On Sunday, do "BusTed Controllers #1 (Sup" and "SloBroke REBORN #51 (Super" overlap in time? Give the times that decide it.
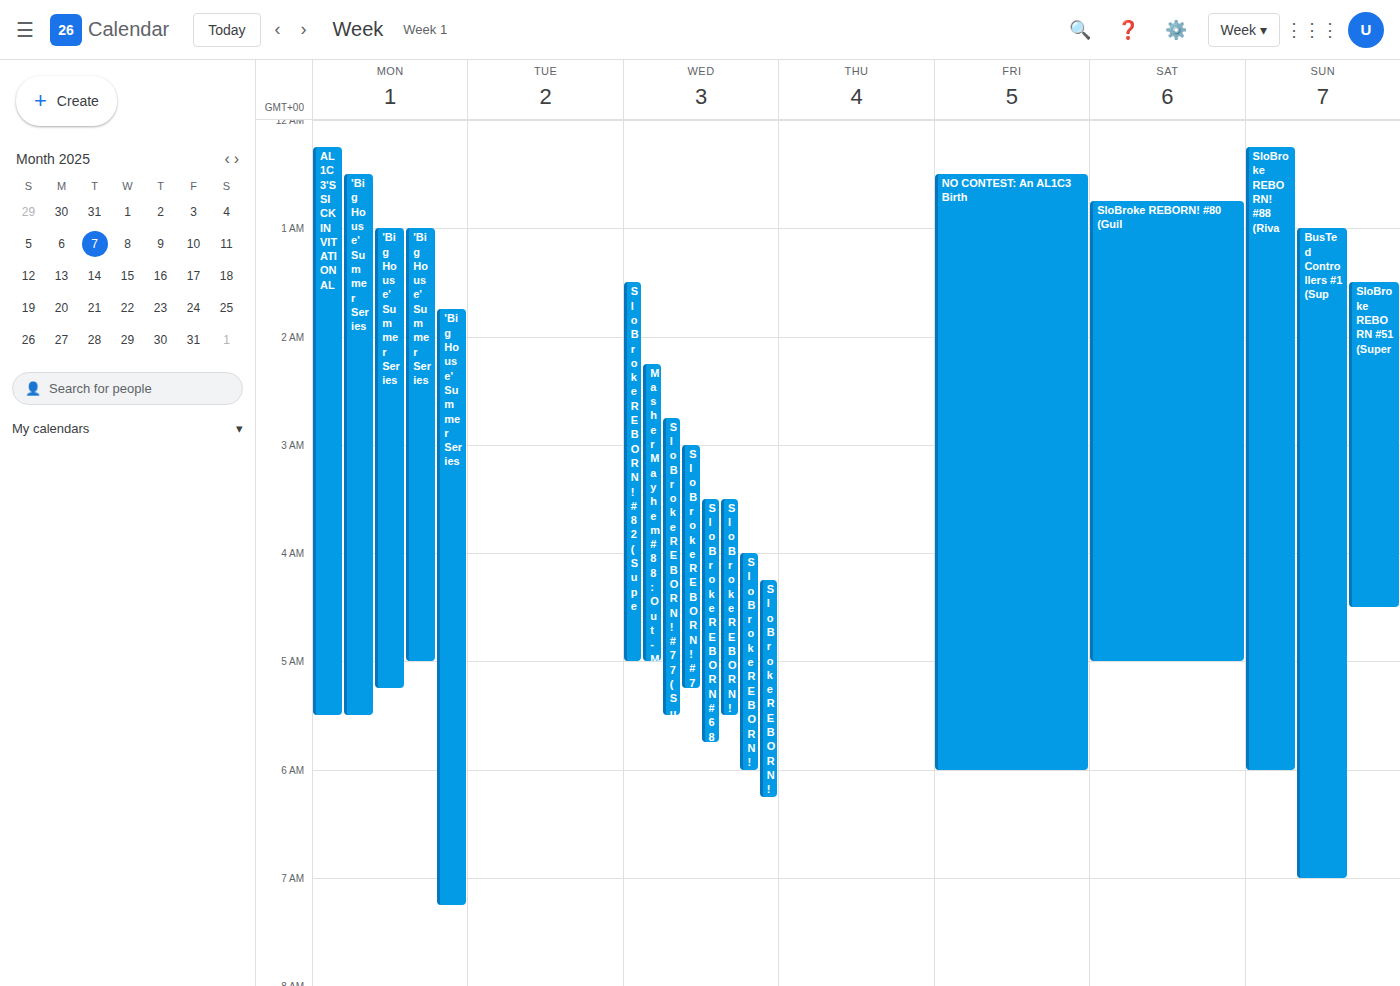
"SloBroke REBORN #51 (Super" runs 1:30 AM to 4:30 AM, inside "BusTed Controllers #1 (Sup" -- they overlap.